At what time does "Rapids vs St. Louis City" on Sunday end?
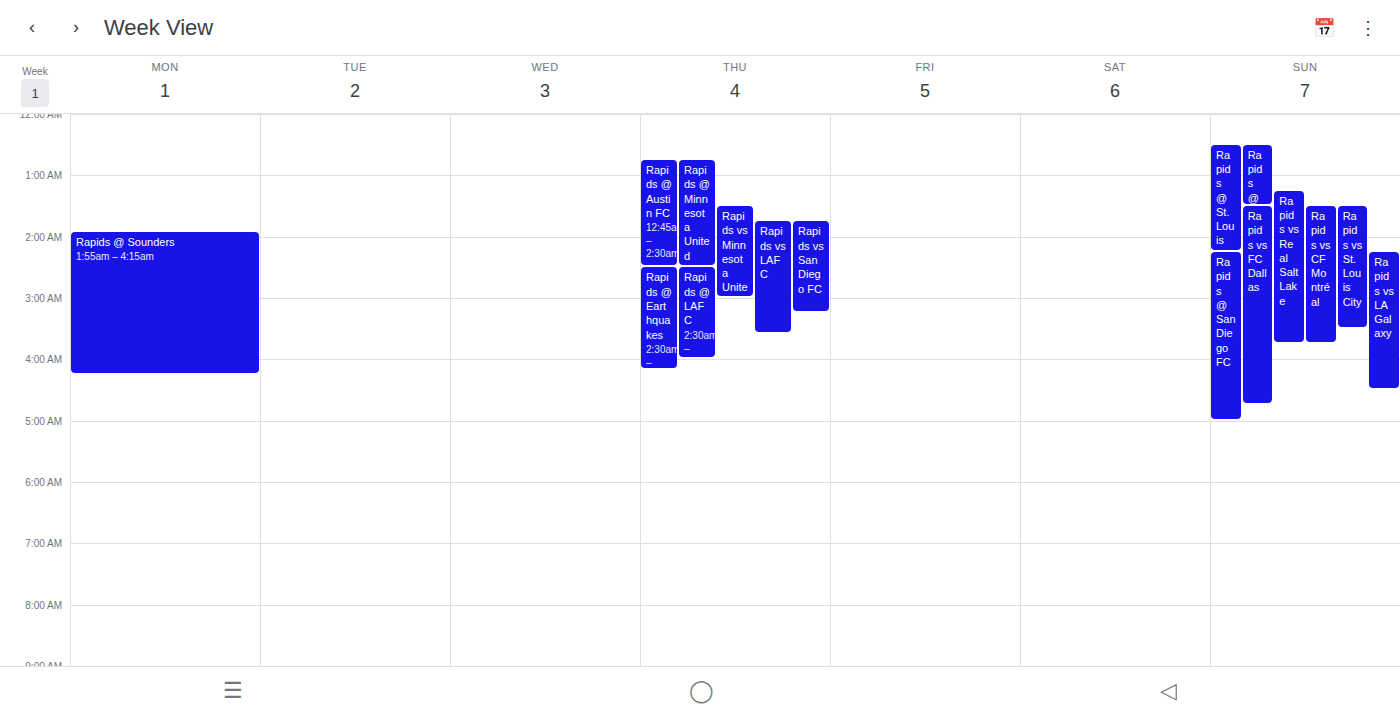
03:30